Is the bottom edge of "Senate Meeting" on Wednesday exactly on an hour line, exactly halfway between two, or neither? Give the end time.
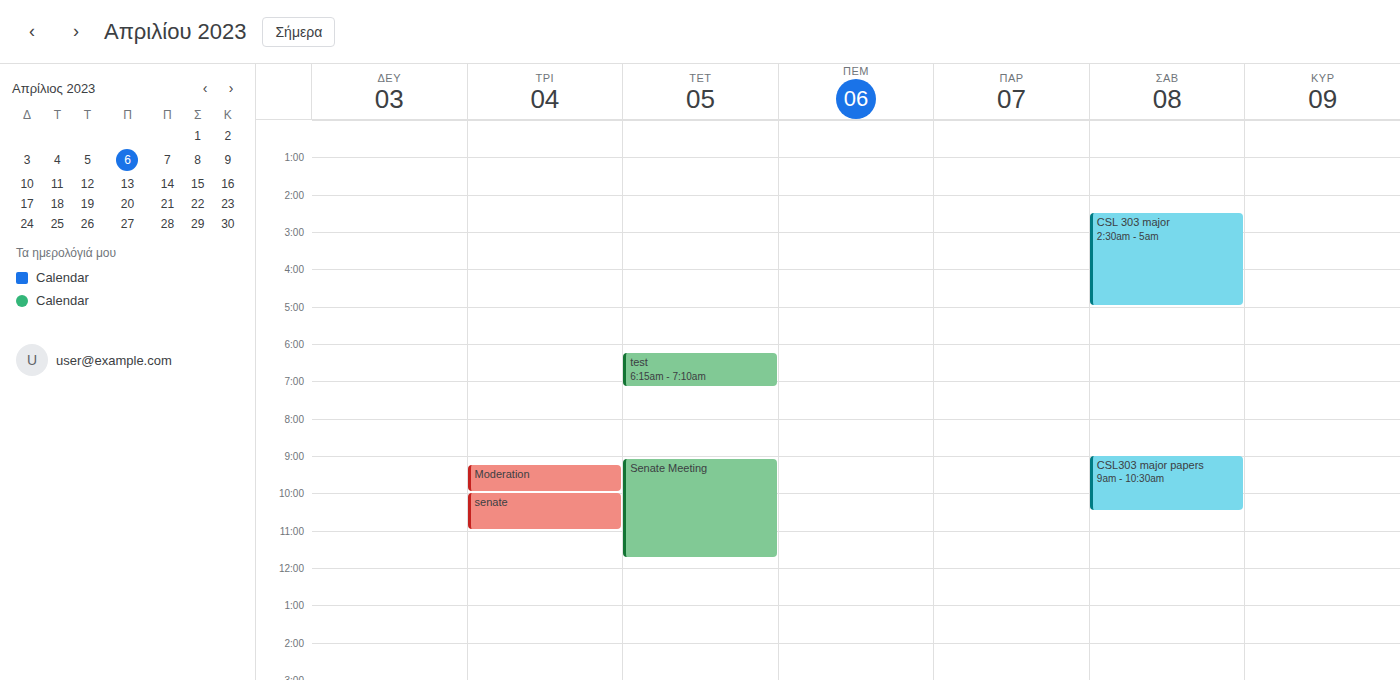
11:45 -- neither: three quarters of the way from the 11:00 line to the 12:00 line.